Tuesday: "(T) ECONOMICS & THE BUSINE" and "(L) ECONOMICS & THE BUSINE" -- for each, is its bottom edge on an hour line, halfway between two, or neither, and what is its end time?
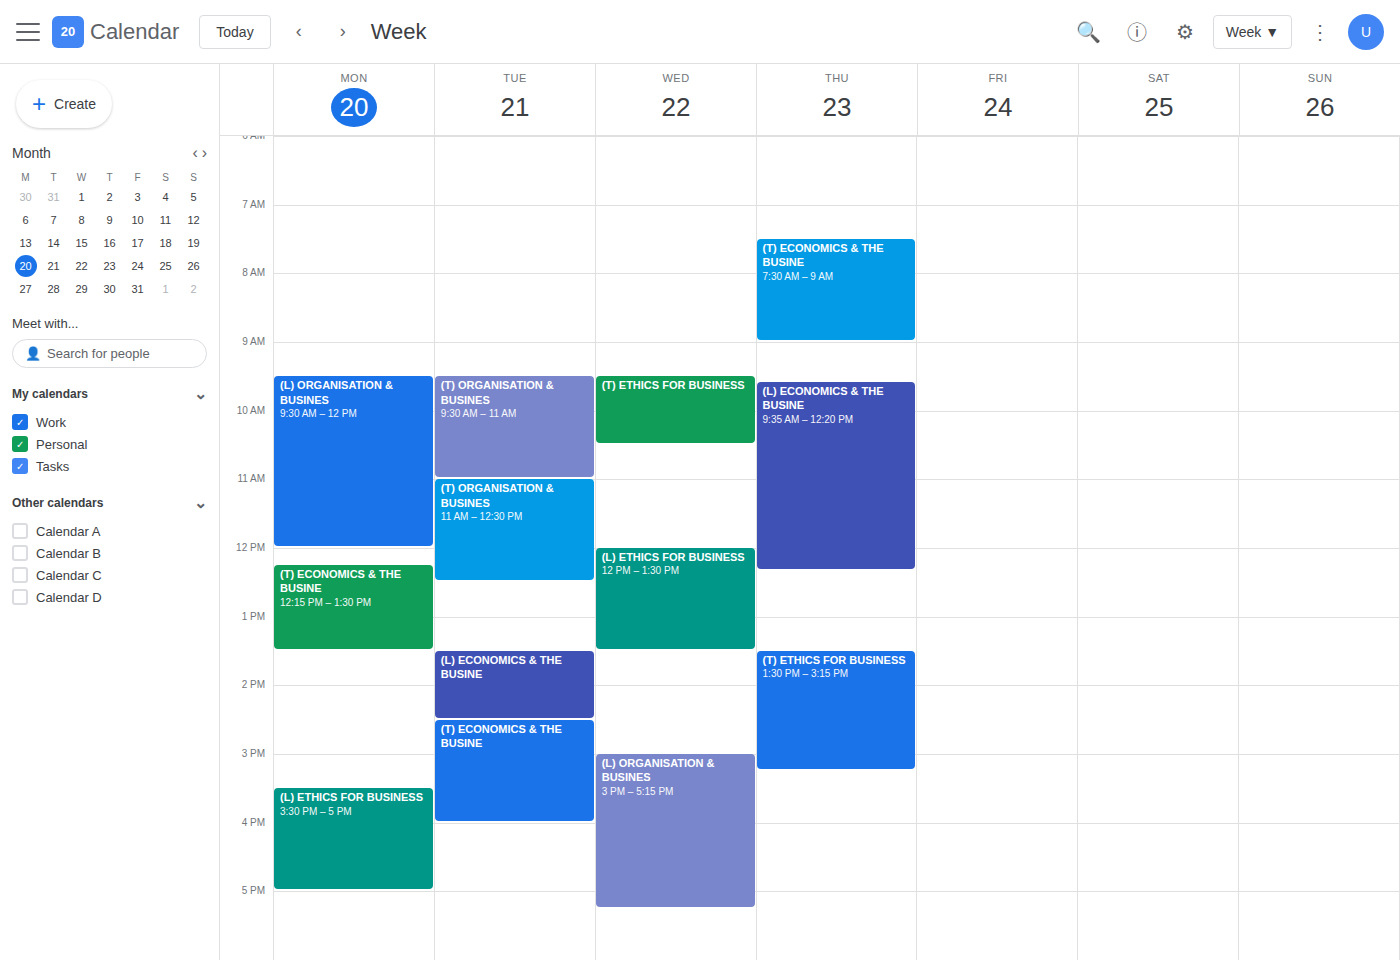
"(T) ECONOMICS & THE BUSINE": 4:00 PM, exactly on the 4 PM line. "(L) ECONOMICS & THE BUSINE": 2:30 PM, halfway between the 2 PM and 3 PM lines.